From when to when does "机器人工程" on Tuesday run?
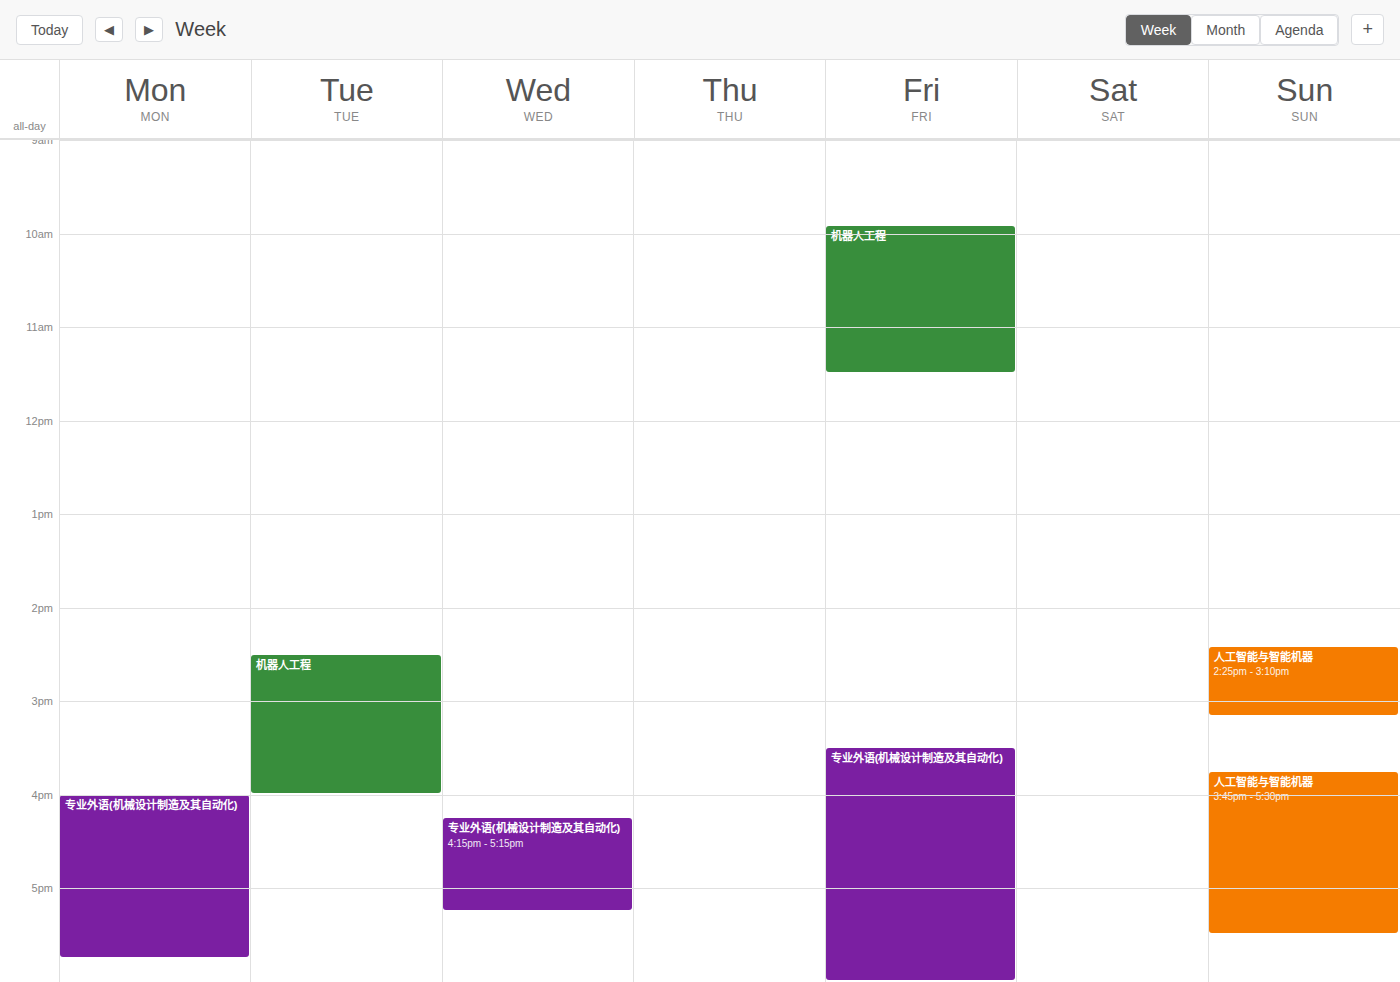
2:30 PM to 4:00 PM